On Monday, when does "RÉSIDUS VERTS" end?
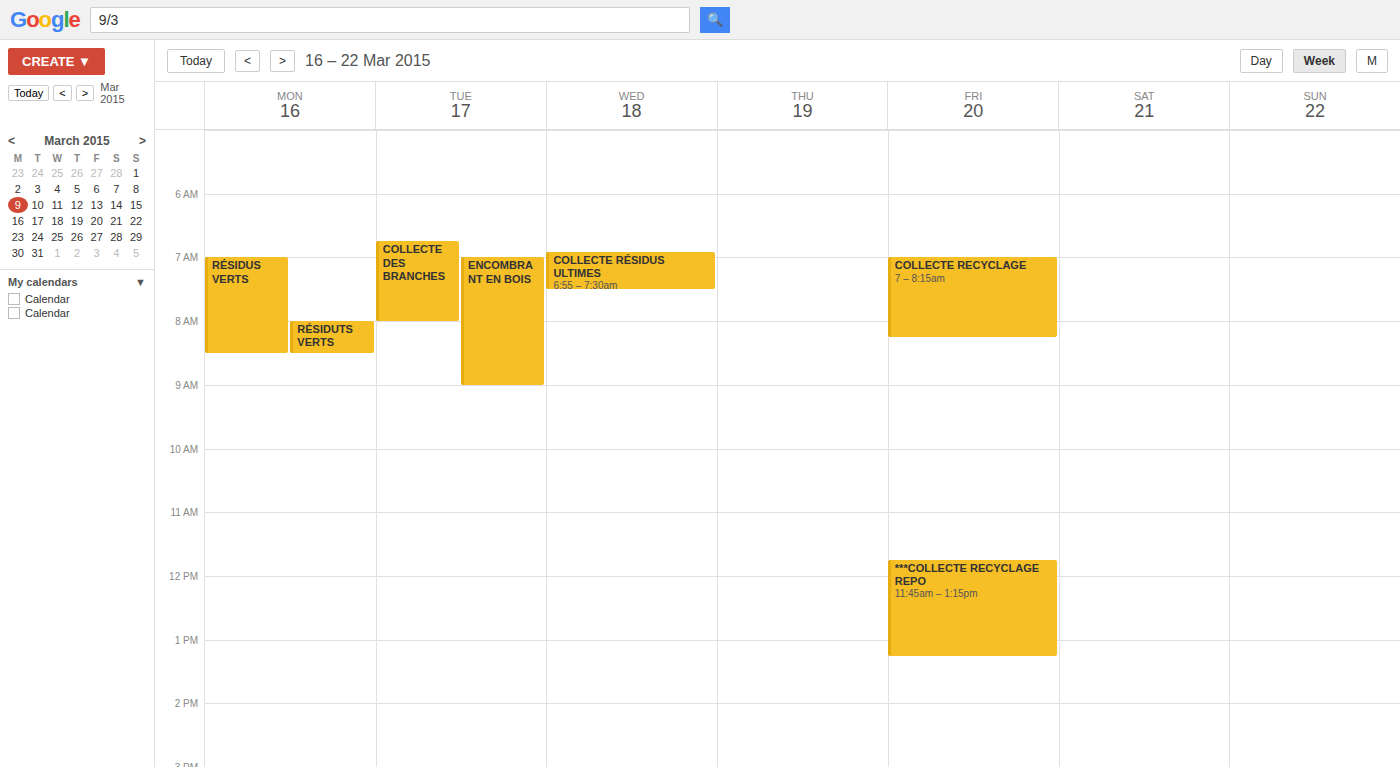
08:30